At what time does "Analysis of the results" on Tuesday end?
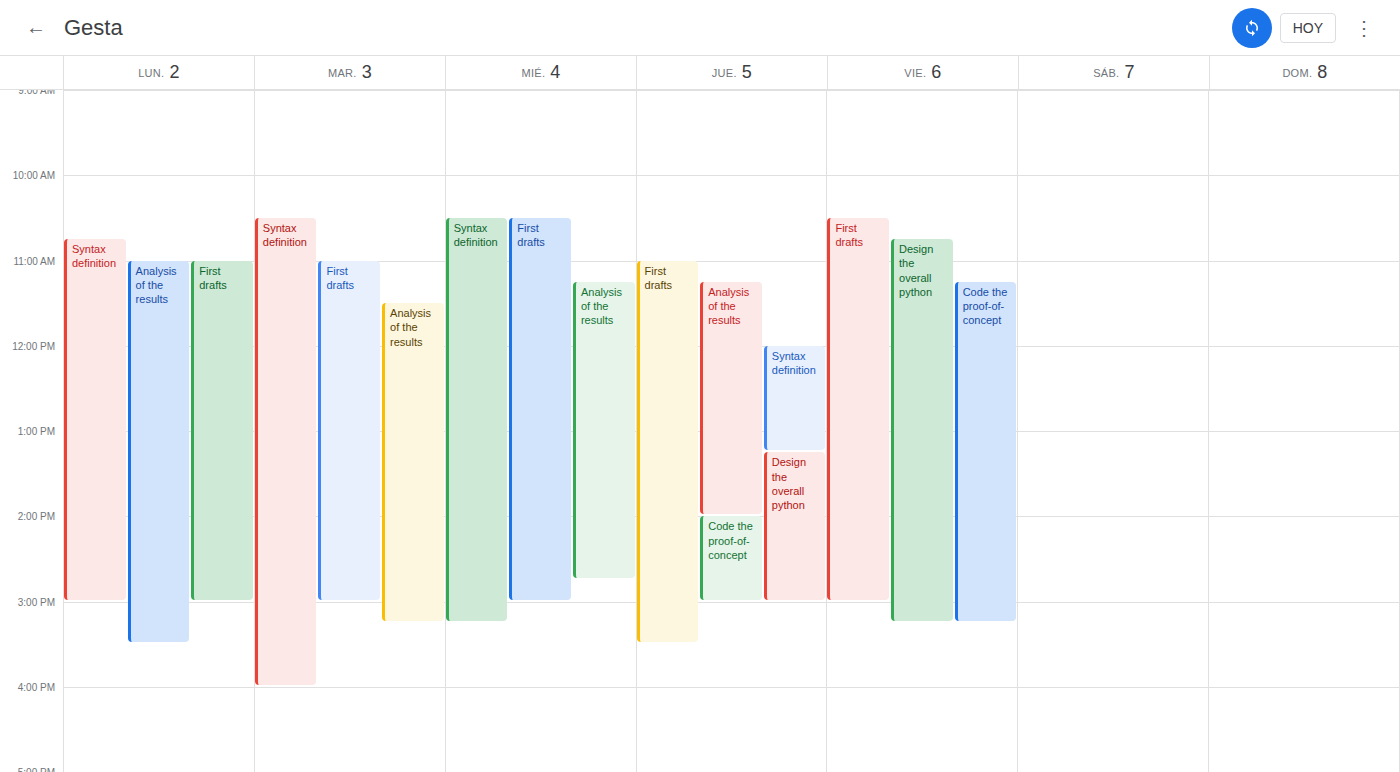
3:15 PM